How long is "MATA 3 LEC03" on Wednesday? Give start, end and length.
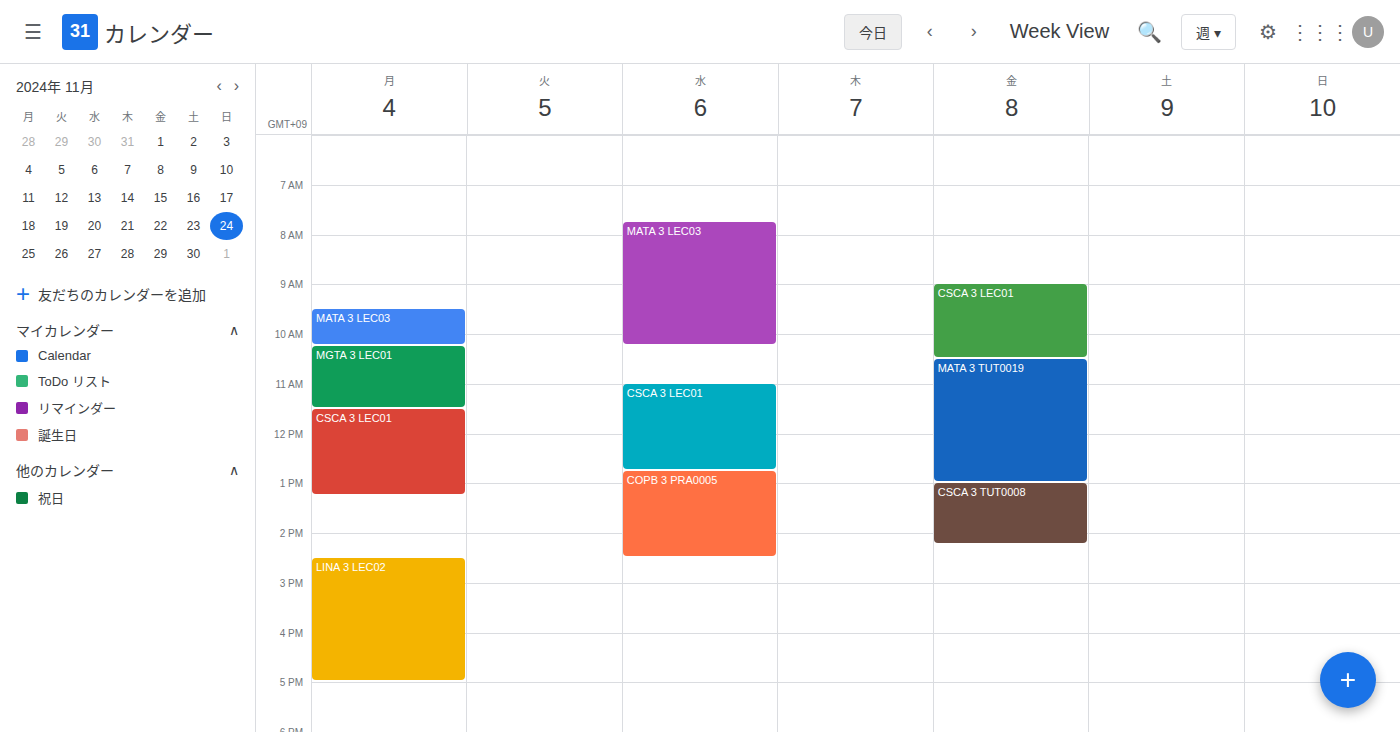
7:45 AM to 10:15 AM, 2 hours 30 minutes